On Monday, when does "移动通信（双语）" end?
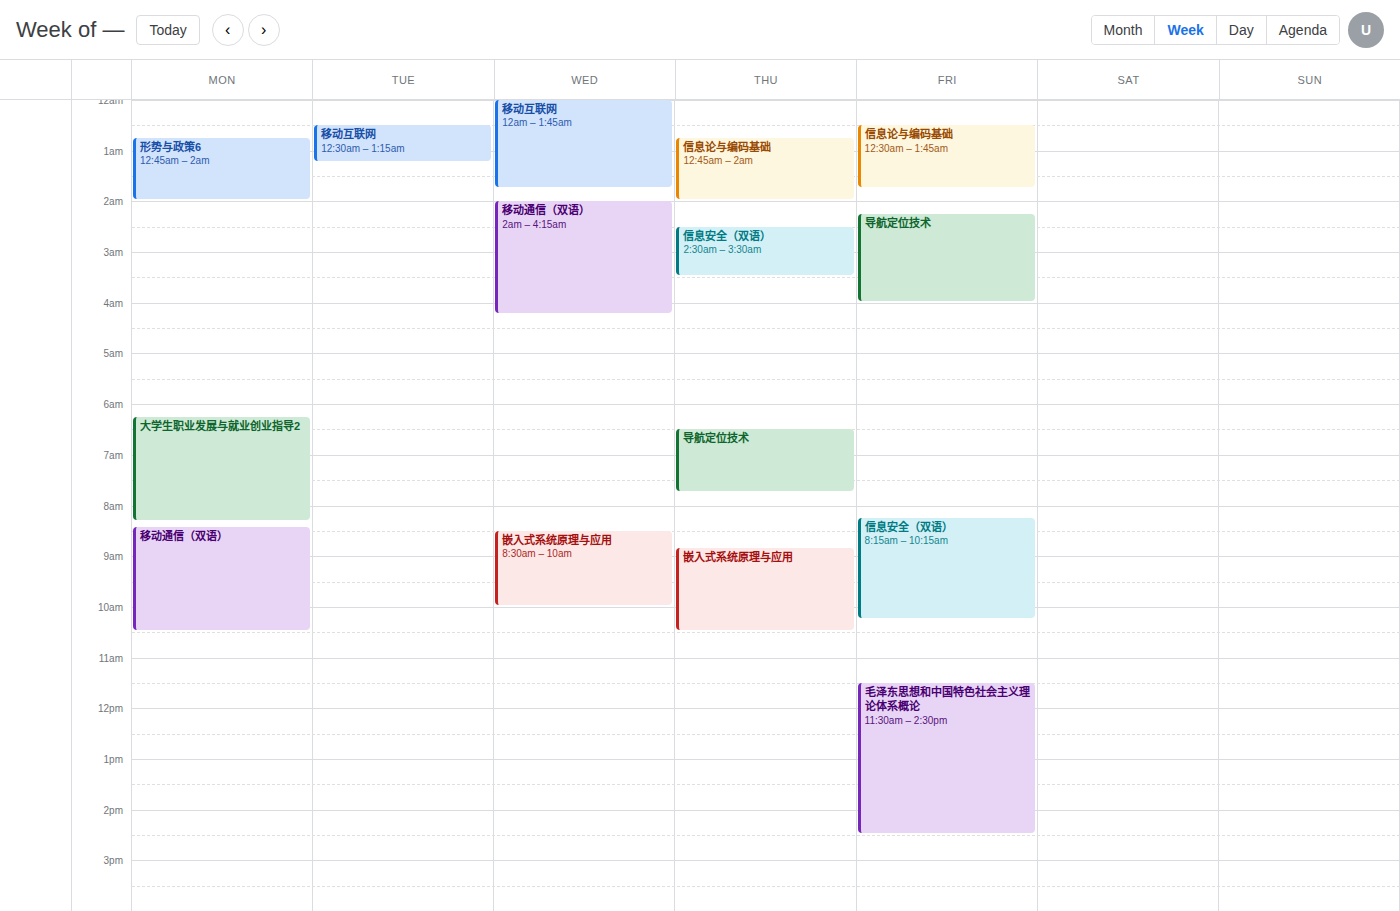
10:30